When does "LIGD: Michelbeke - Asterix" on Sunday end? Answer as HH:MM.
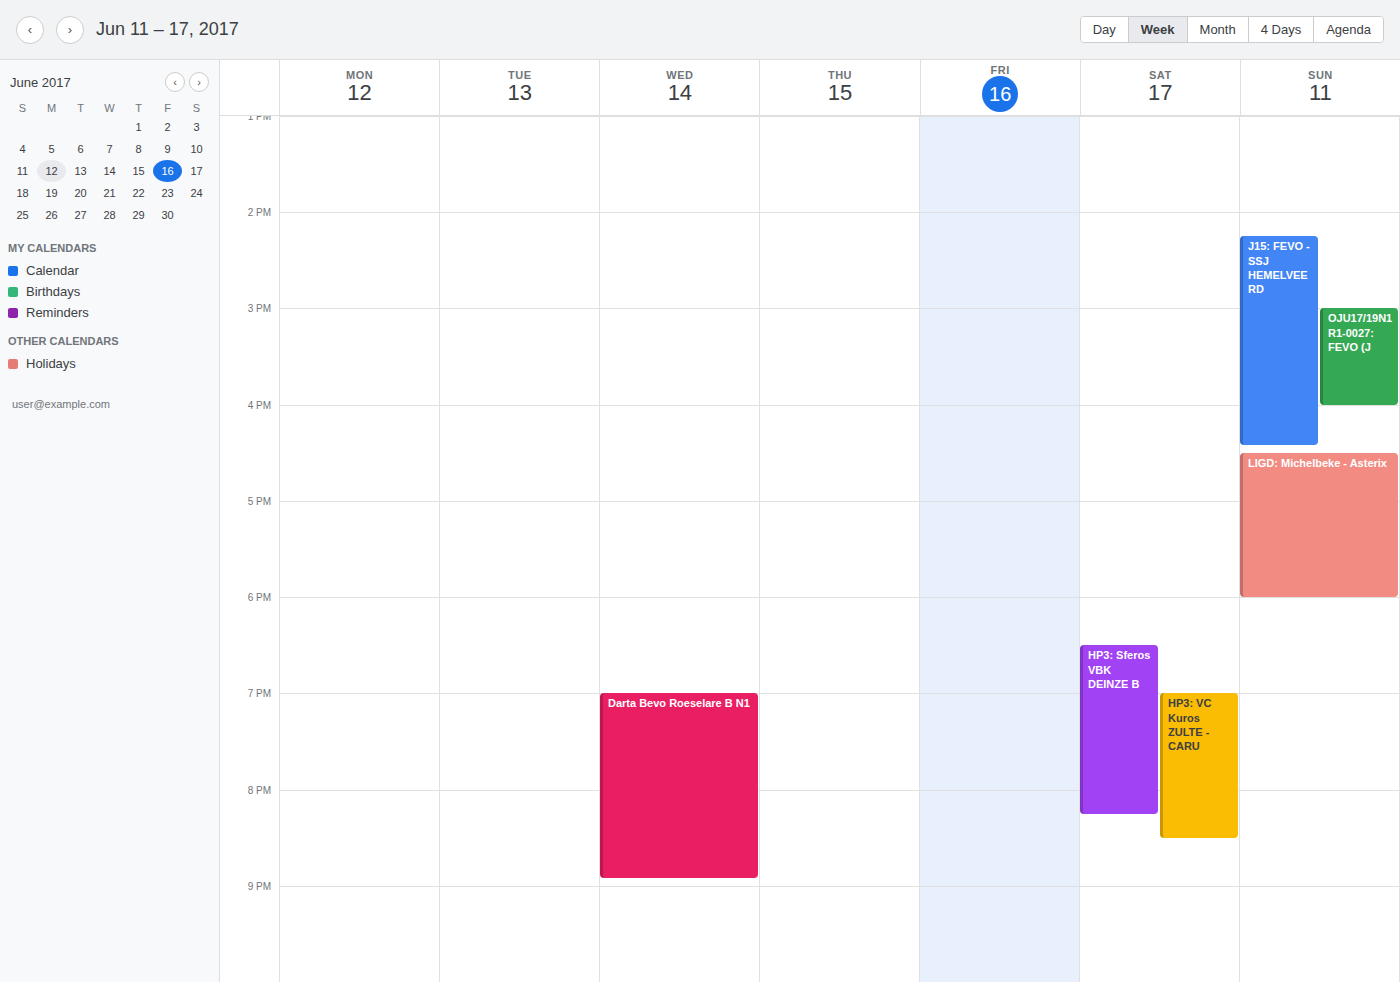
18:00